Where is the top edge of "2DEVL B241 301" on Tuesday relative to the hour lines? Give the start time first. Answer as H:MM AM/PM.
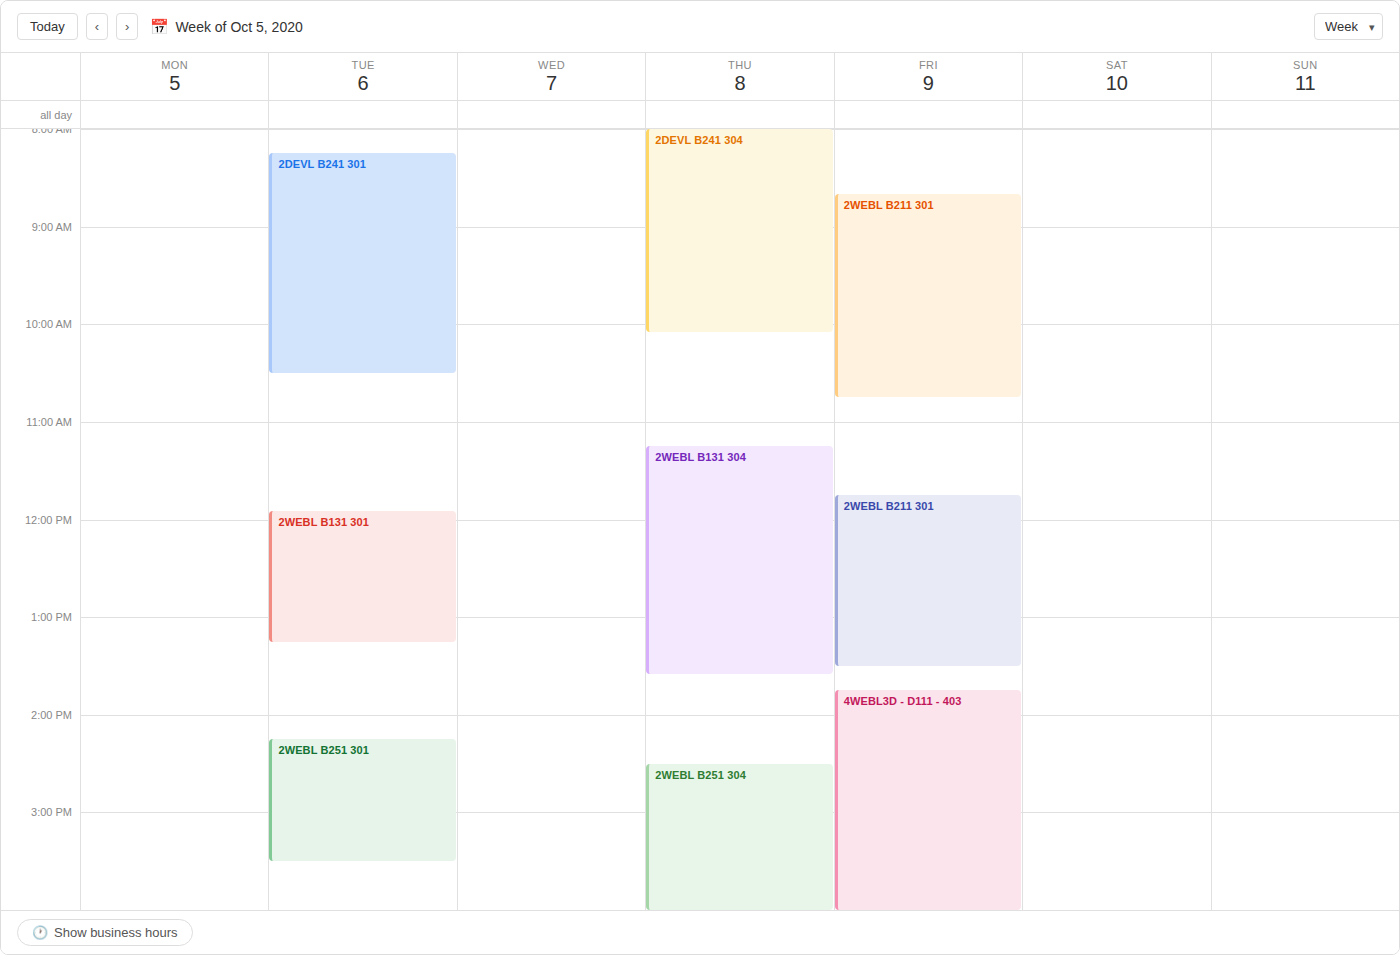
8:15 AM -- neither: a quarter of the way from the 8 AM line to the 9 AM line.